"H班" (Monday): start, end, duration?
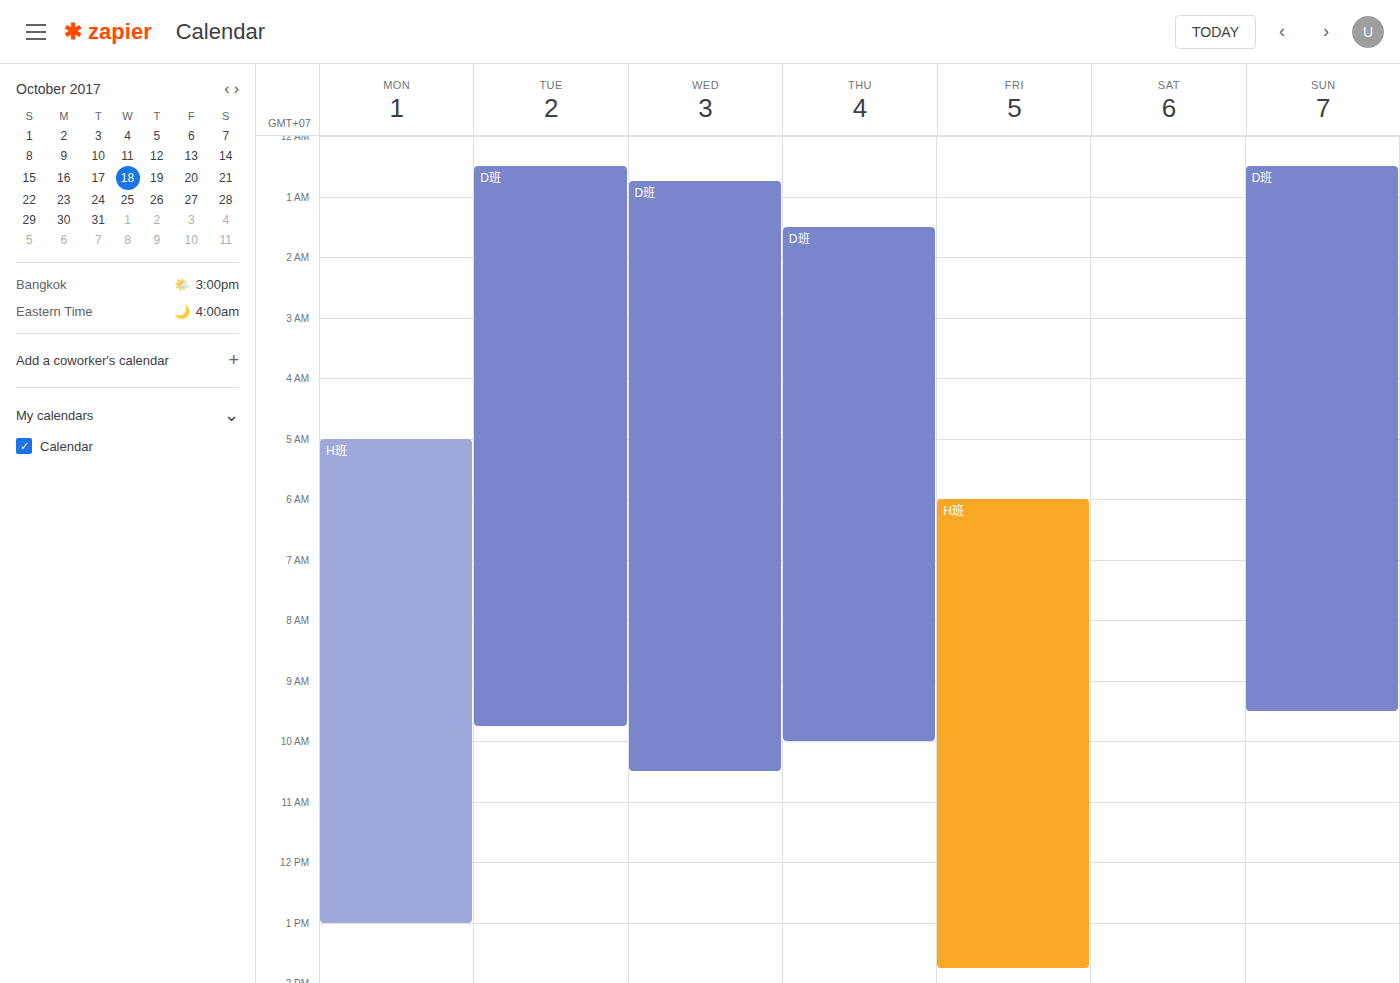
5:00 AM to 1:00 PM, 8 hours